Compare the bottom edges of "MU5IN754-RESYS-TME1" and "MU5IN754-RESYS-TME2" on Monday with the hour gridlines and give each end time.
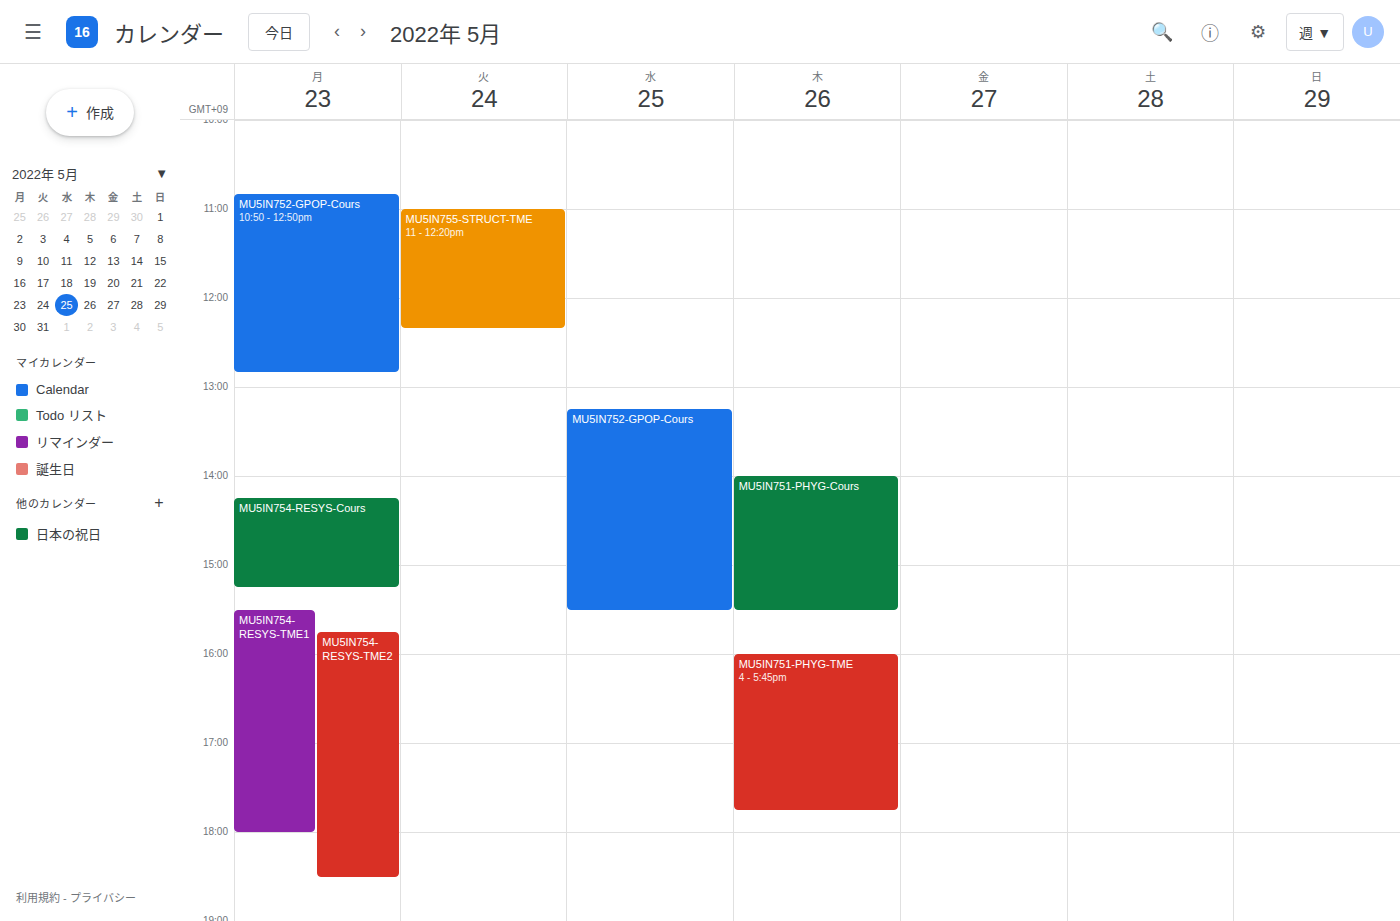
"MU5IN754-RESYS-TME1": 6:00 PM, exactly on the 6 PM line. "MU5IN754-RESYS-TME2": 6:30 PM, halfway between the 6 PM and 7 PM lines.